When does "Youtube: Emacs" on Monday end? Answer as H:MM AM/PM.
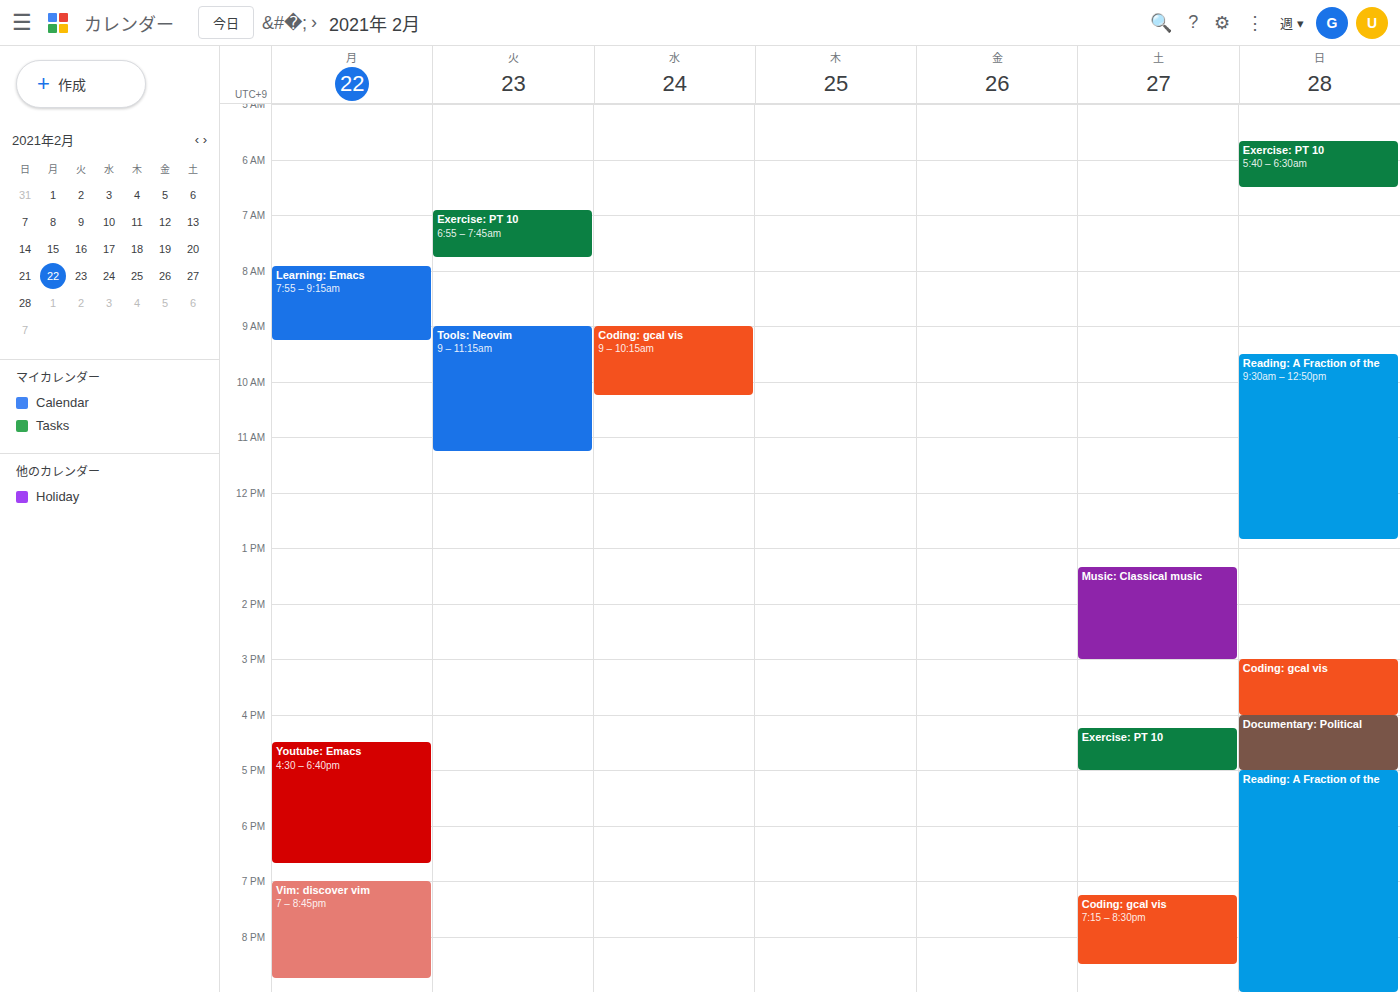
6:40 PM